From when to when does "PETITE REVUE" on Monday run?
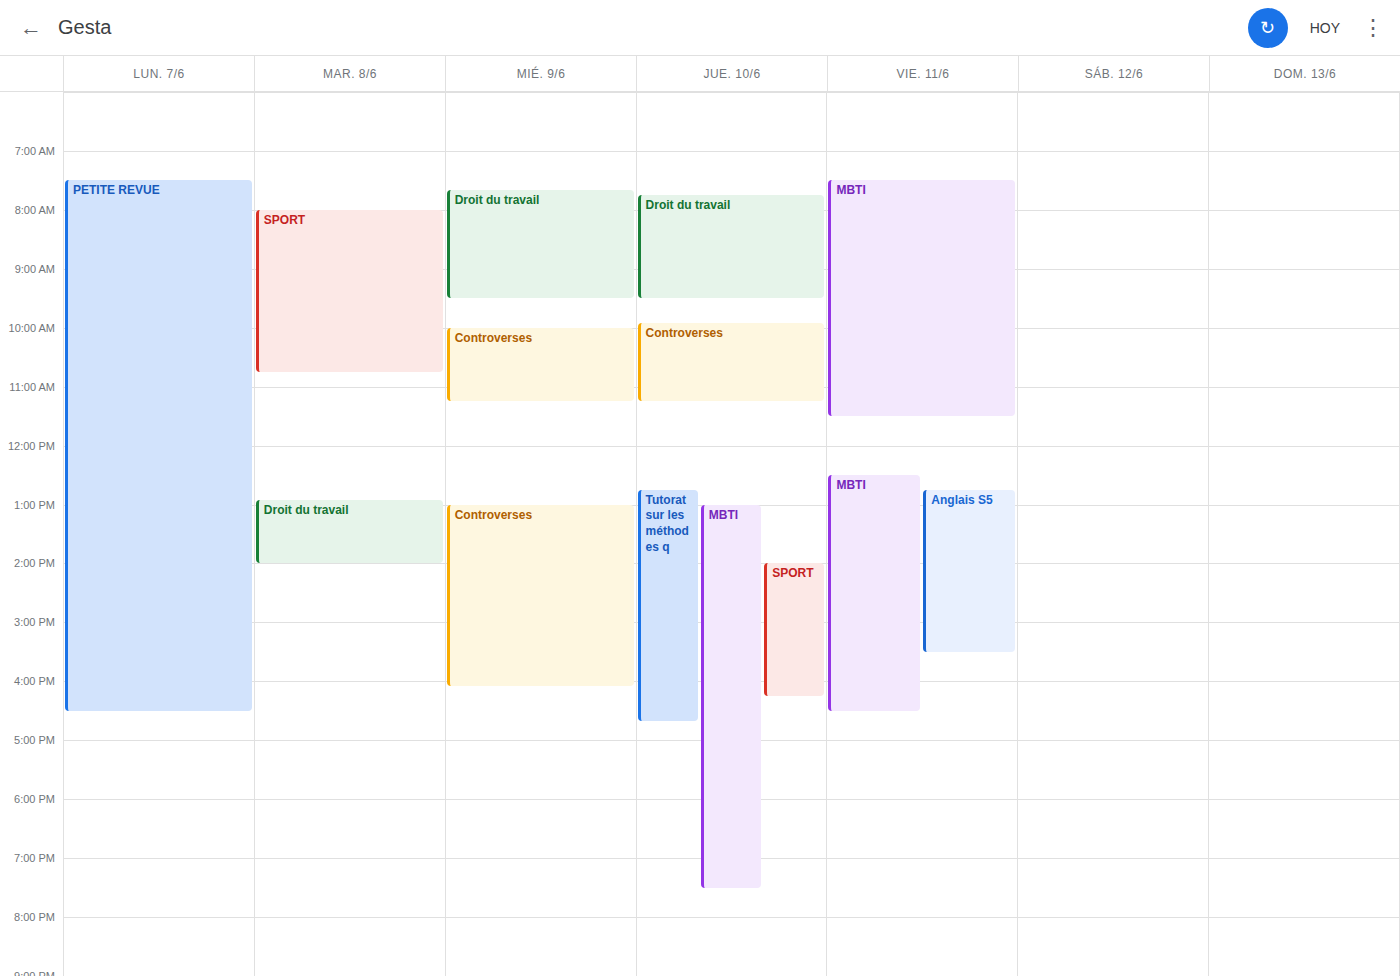
7:30 AM to 4:30 PM